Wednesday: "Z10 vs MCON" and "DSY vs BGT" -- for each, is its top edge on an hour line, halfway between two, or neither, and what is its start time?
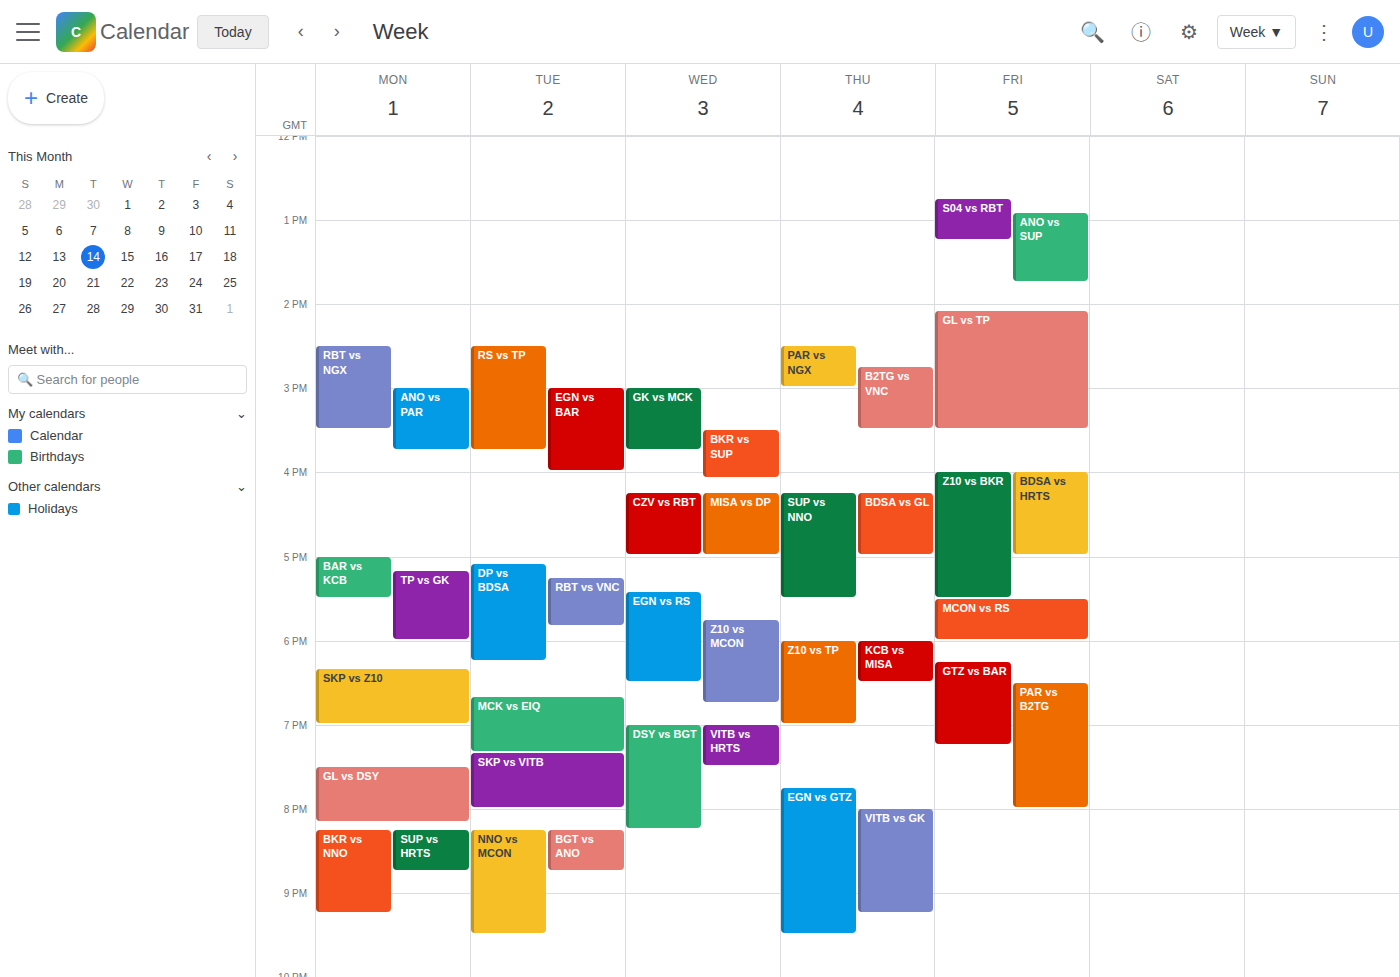
"Z10 vs MCON": 5:45 PM, neither: three quarters of the way from the 5 PM line to the 6 PM line. "DSY vs BGT": 7:00 PM, exactly on the 7 PM line.